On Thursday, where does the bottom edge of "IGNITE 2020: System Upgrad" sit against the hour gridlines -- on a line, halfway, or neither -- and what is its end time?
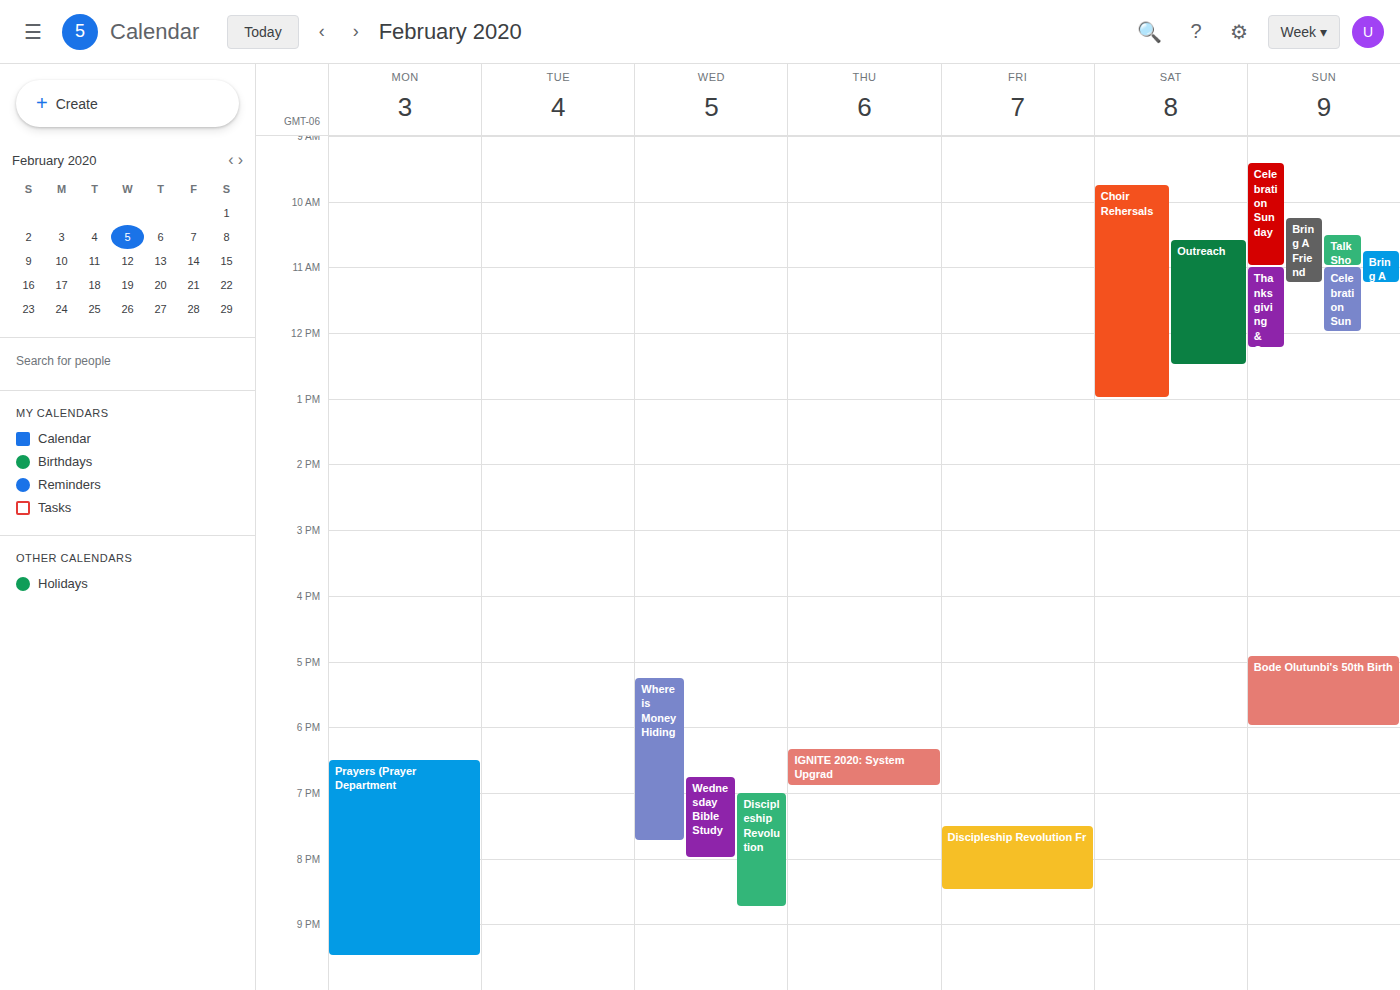
6:55 PM -- neither: 55 minutes below the 6 PM line and 5 minutes above the 7 PM line.